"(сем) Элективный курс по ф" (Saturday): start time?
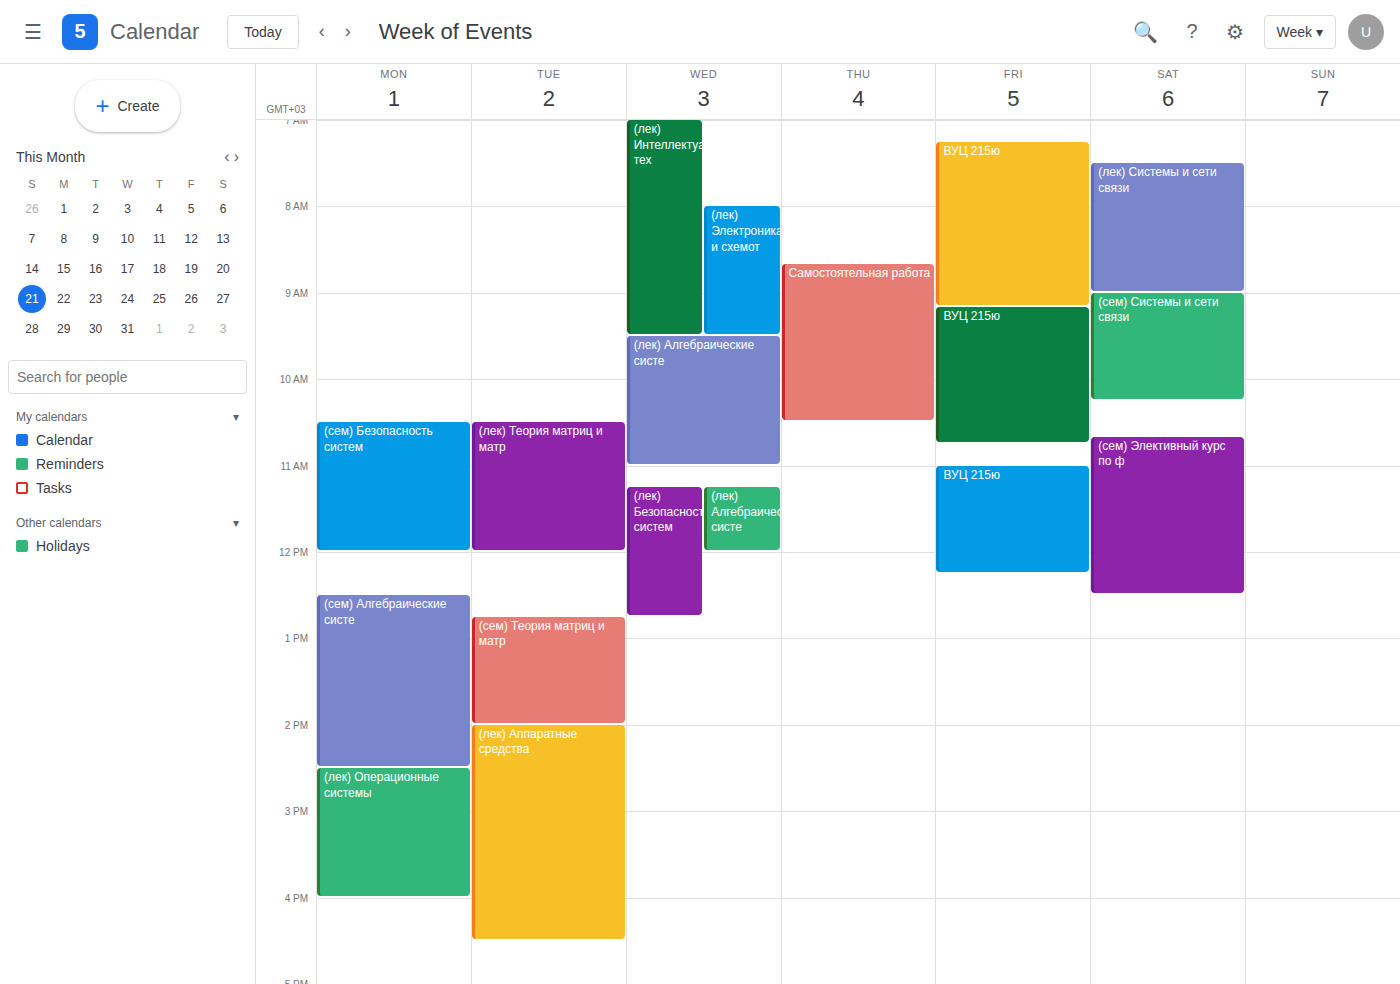
10:40 AM